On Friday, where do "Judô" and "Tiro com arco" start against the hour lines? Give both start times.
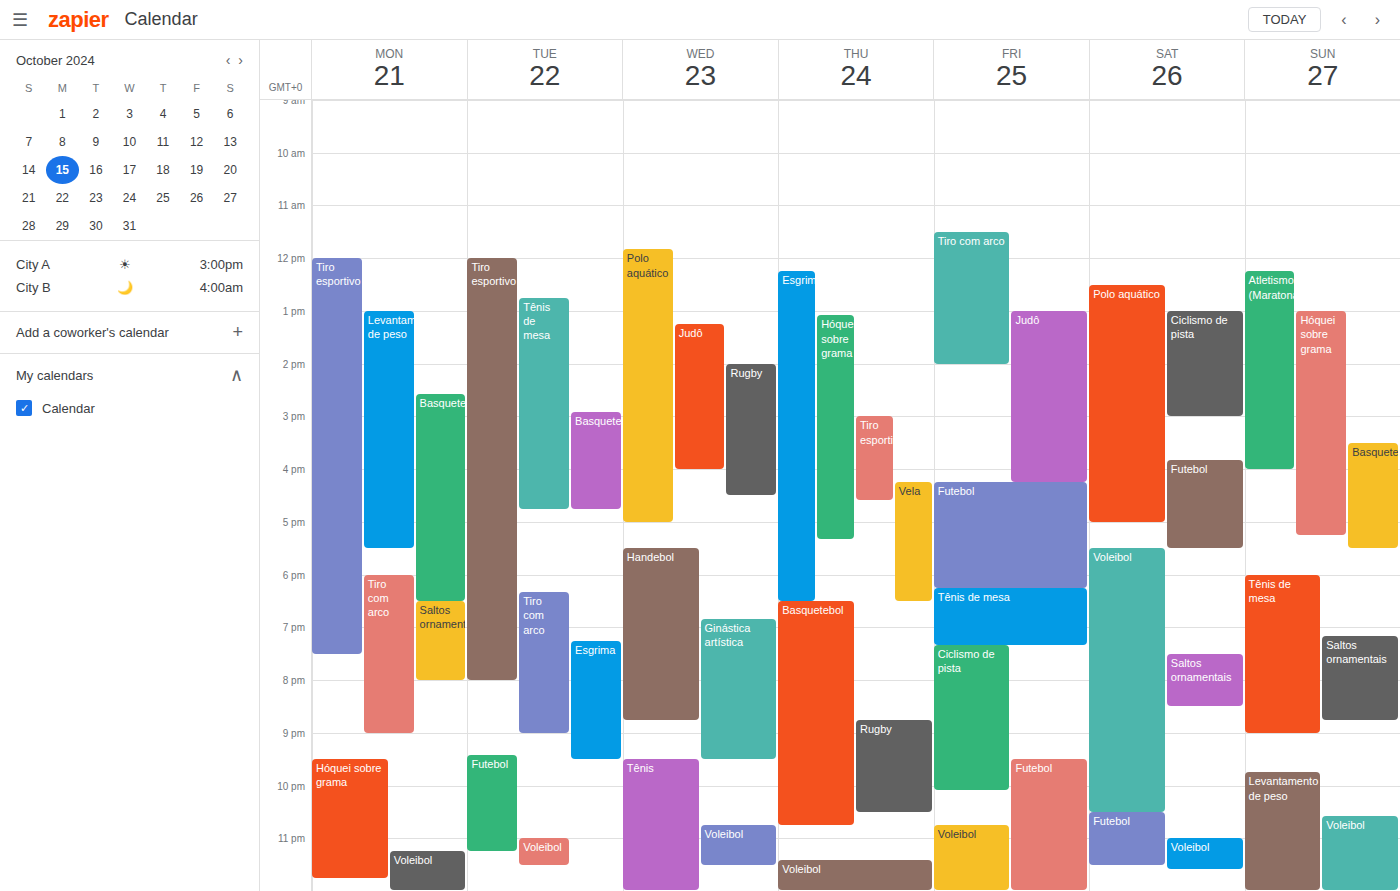
"Judô": 1:00 PM, exactly on the 1 PM line. "Tiro com arco": 11:30 AM, halfway between the 11 AM and 12 PM lines.